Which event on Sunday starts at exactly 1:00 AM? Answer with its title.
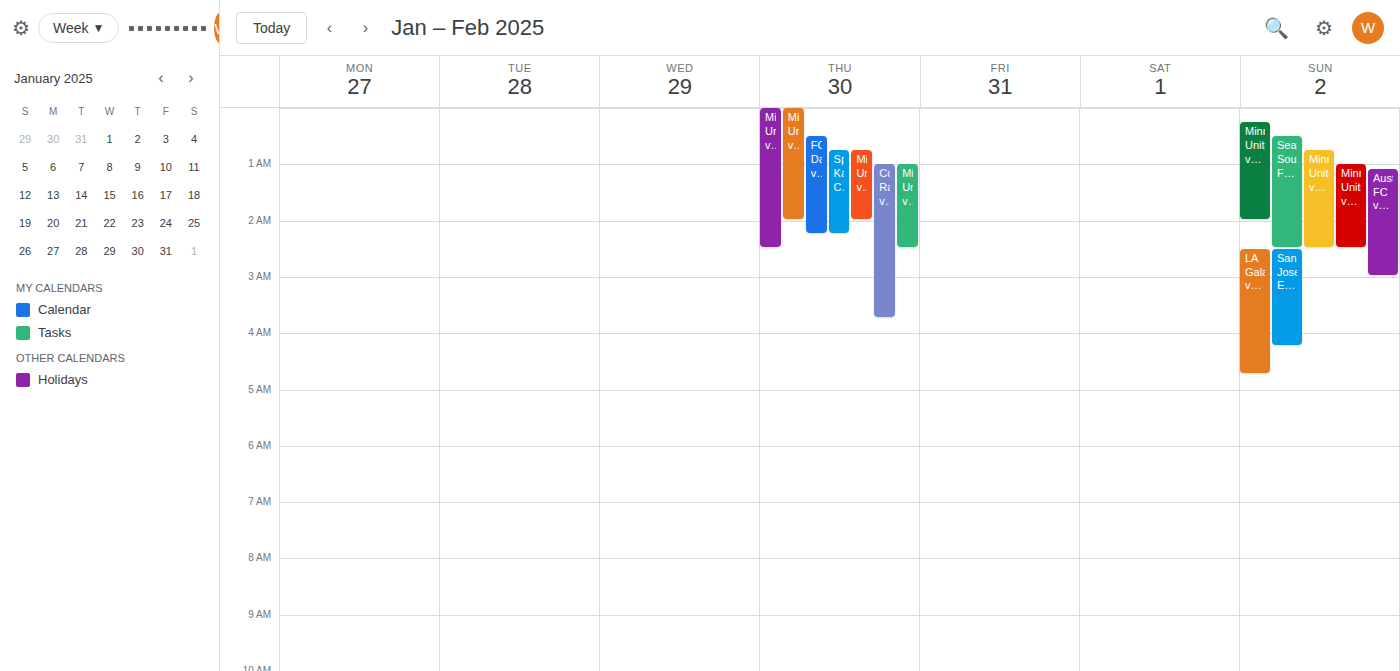
"Minnesota United vs. LA Ga"